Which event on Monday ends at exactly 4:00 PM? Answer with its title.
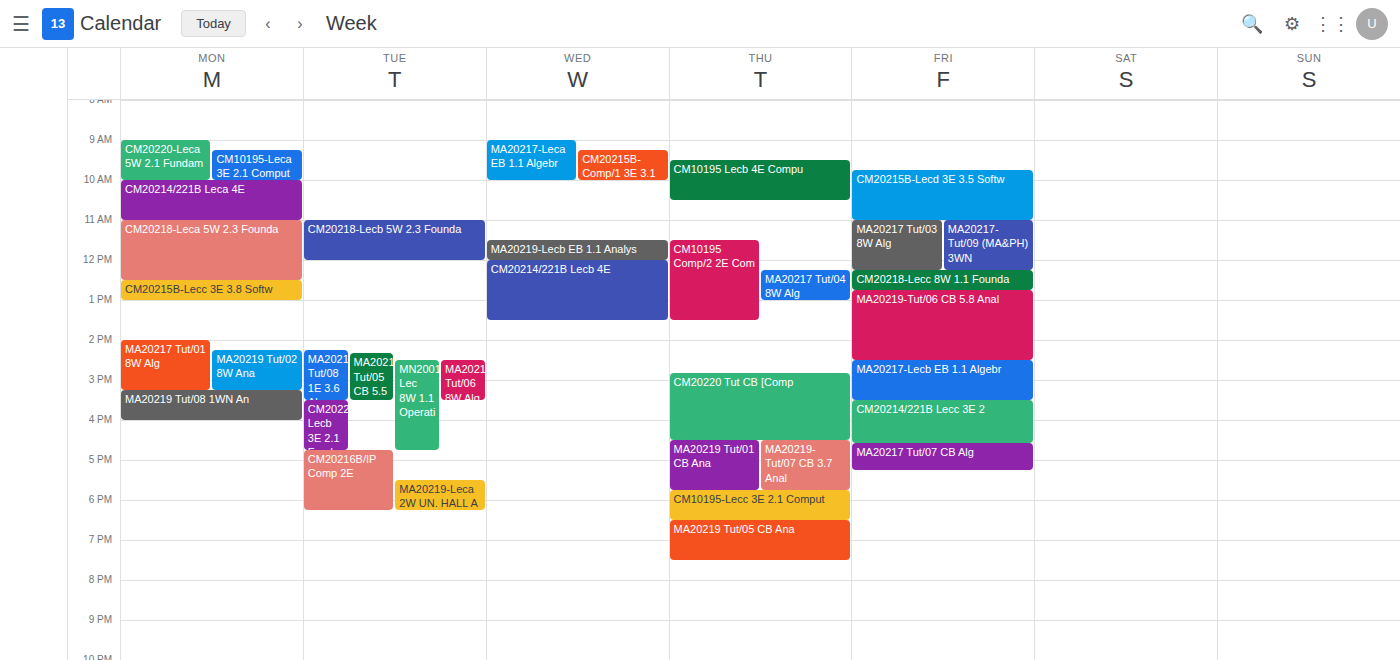
"MA20219 Tut/08 1WN An"